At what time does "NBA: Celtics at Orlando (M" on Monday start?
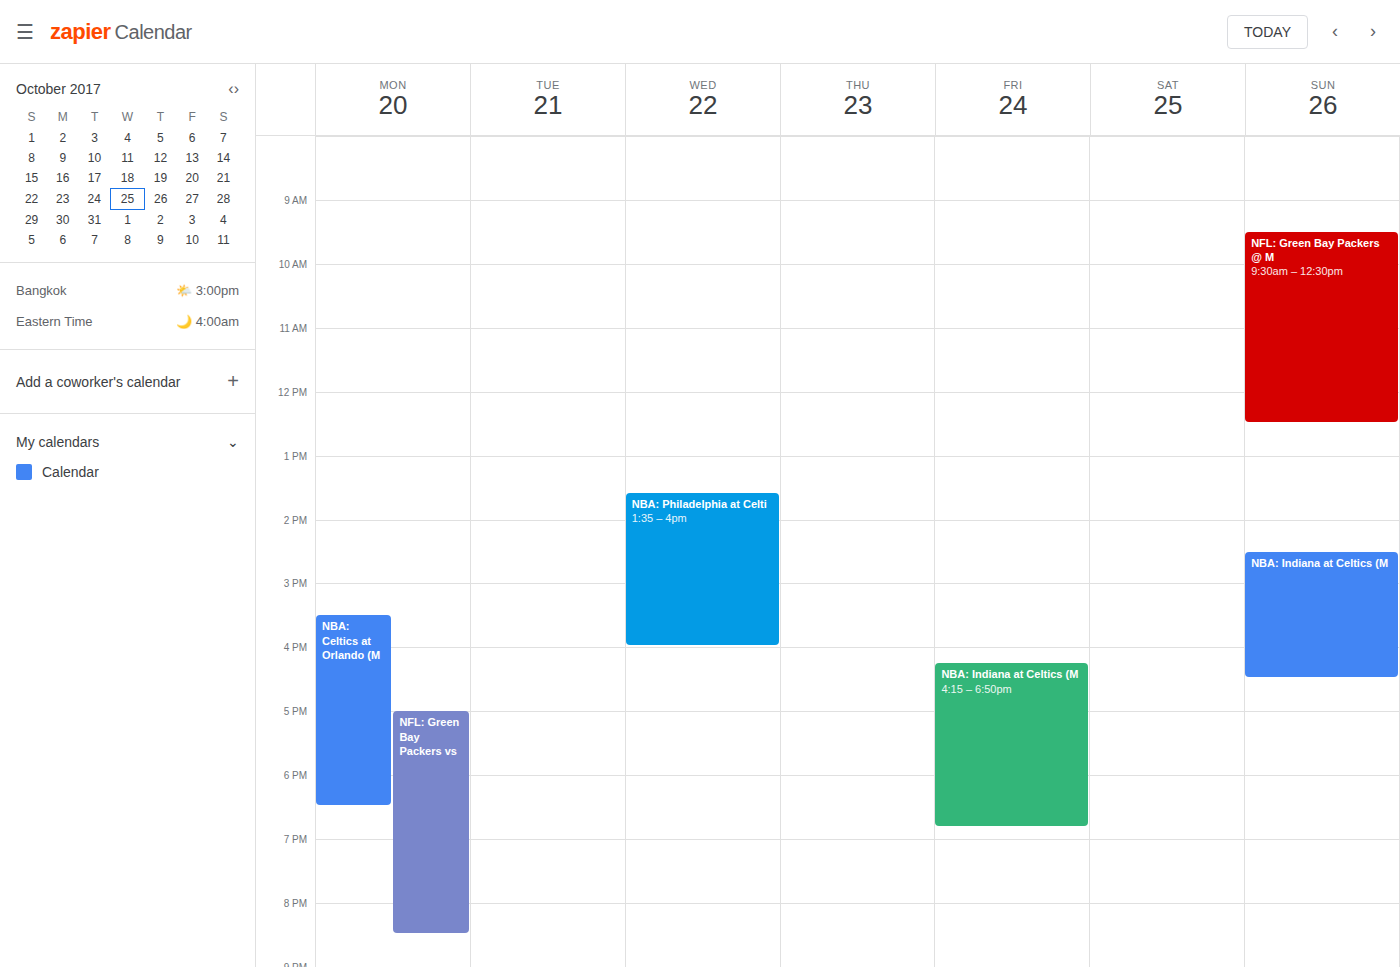
15:30